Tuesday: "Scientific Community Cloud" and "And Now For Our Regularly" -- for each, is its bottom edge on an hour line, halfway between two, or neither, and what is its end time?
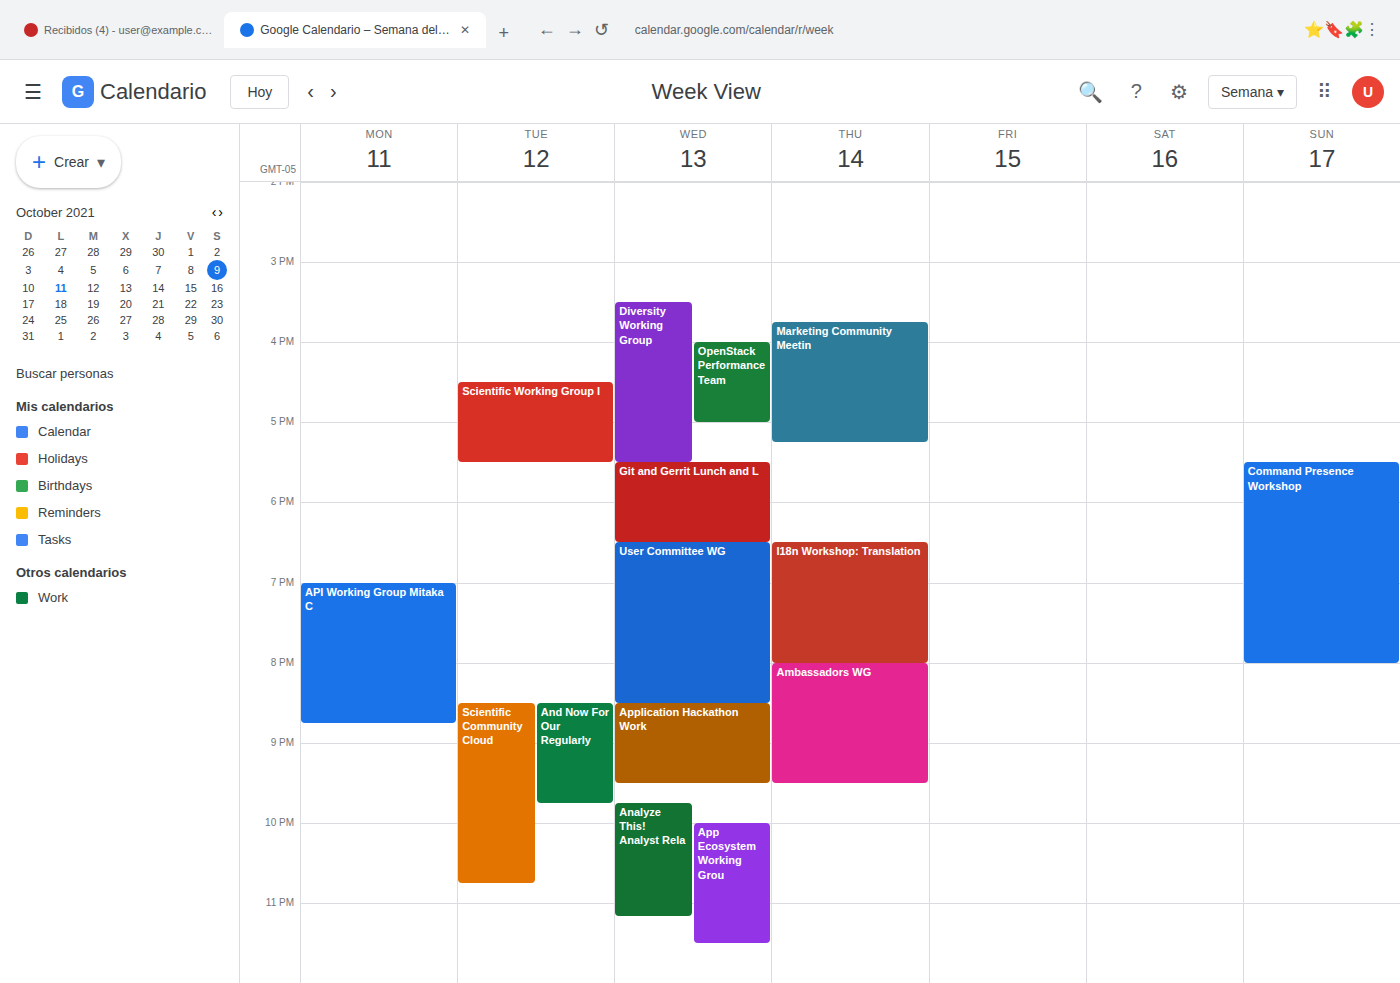
"Scientific Community Cloud": 10:45 PM, neither: three quarters of the way from the 10 PM line to the 11 PM line. "And Now For Our Regularly": 9:45 PM, neither: three quarters of the way from the 9 PM line to the 10 PM line.